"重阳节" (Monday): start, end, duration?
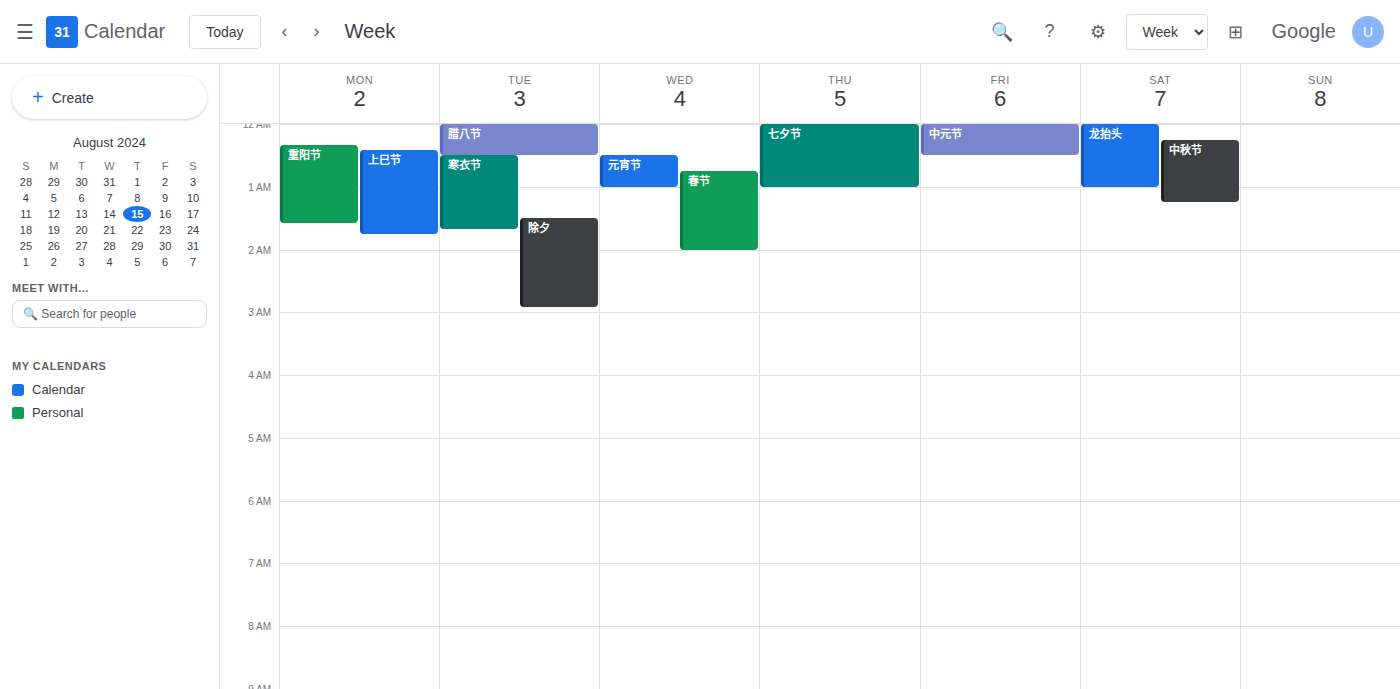
12:20 AM to 1:35 AM, 1 hour 15 minutes